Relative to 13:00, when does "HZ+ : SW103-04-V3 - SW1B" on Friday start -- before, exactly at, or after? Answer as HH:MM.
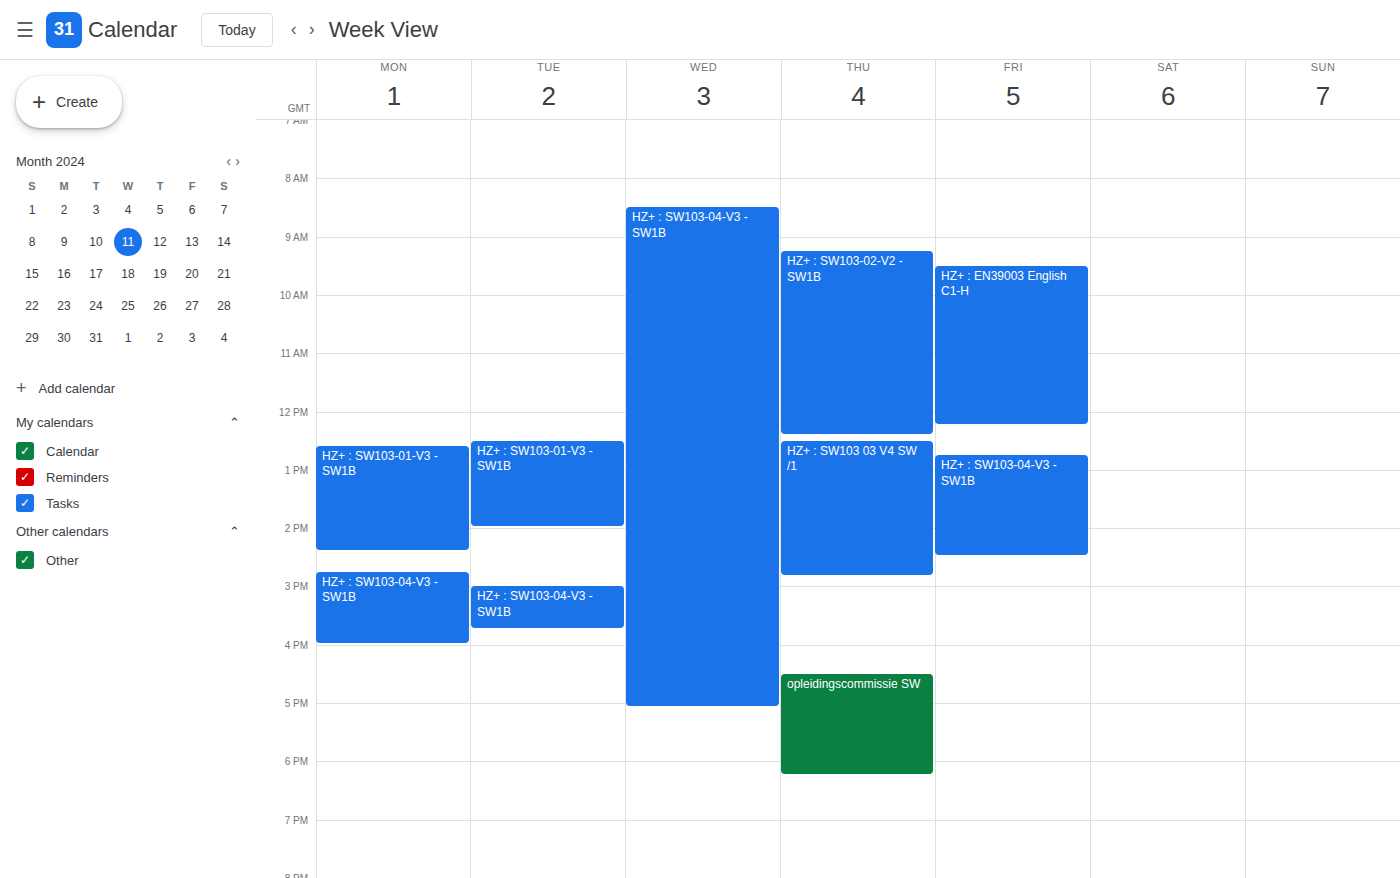
12:45 -- before 13:00, 15 minutes above the 13:00 line.